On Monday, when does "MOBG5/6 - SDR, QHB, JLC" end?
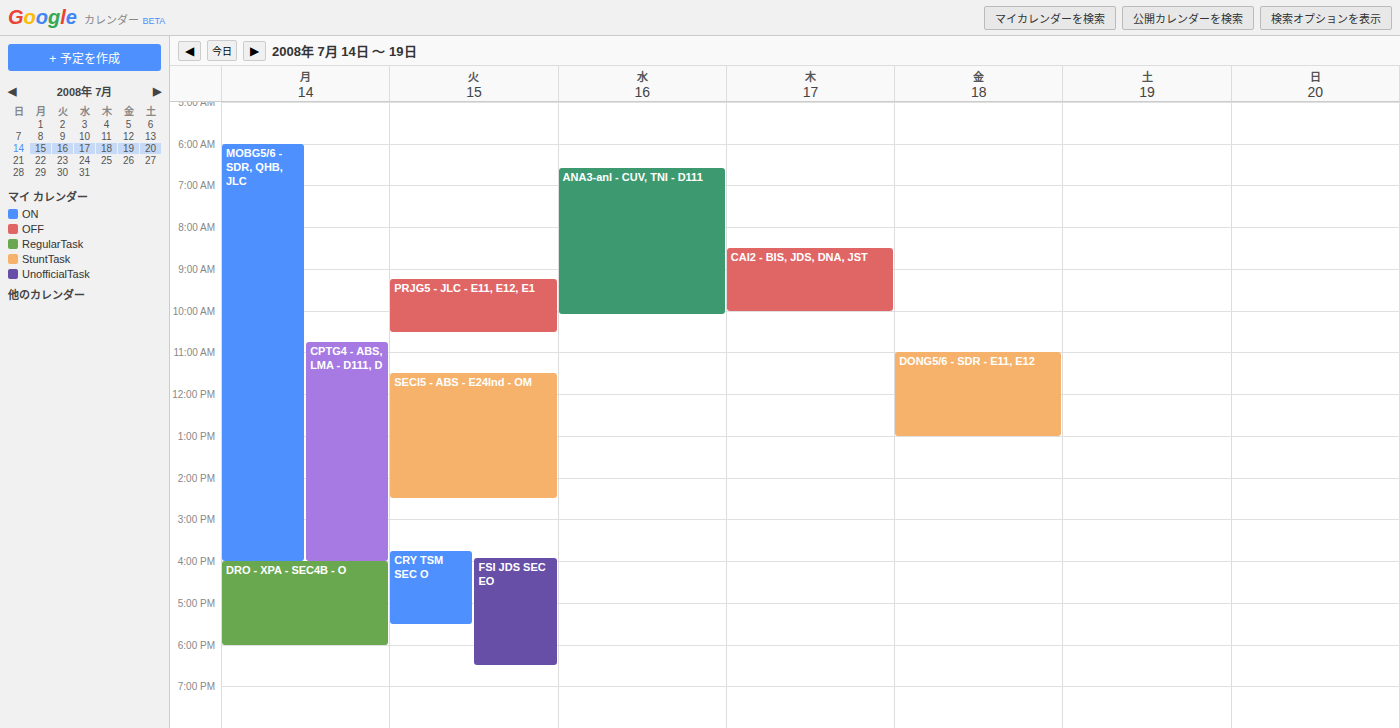
4:00 PM